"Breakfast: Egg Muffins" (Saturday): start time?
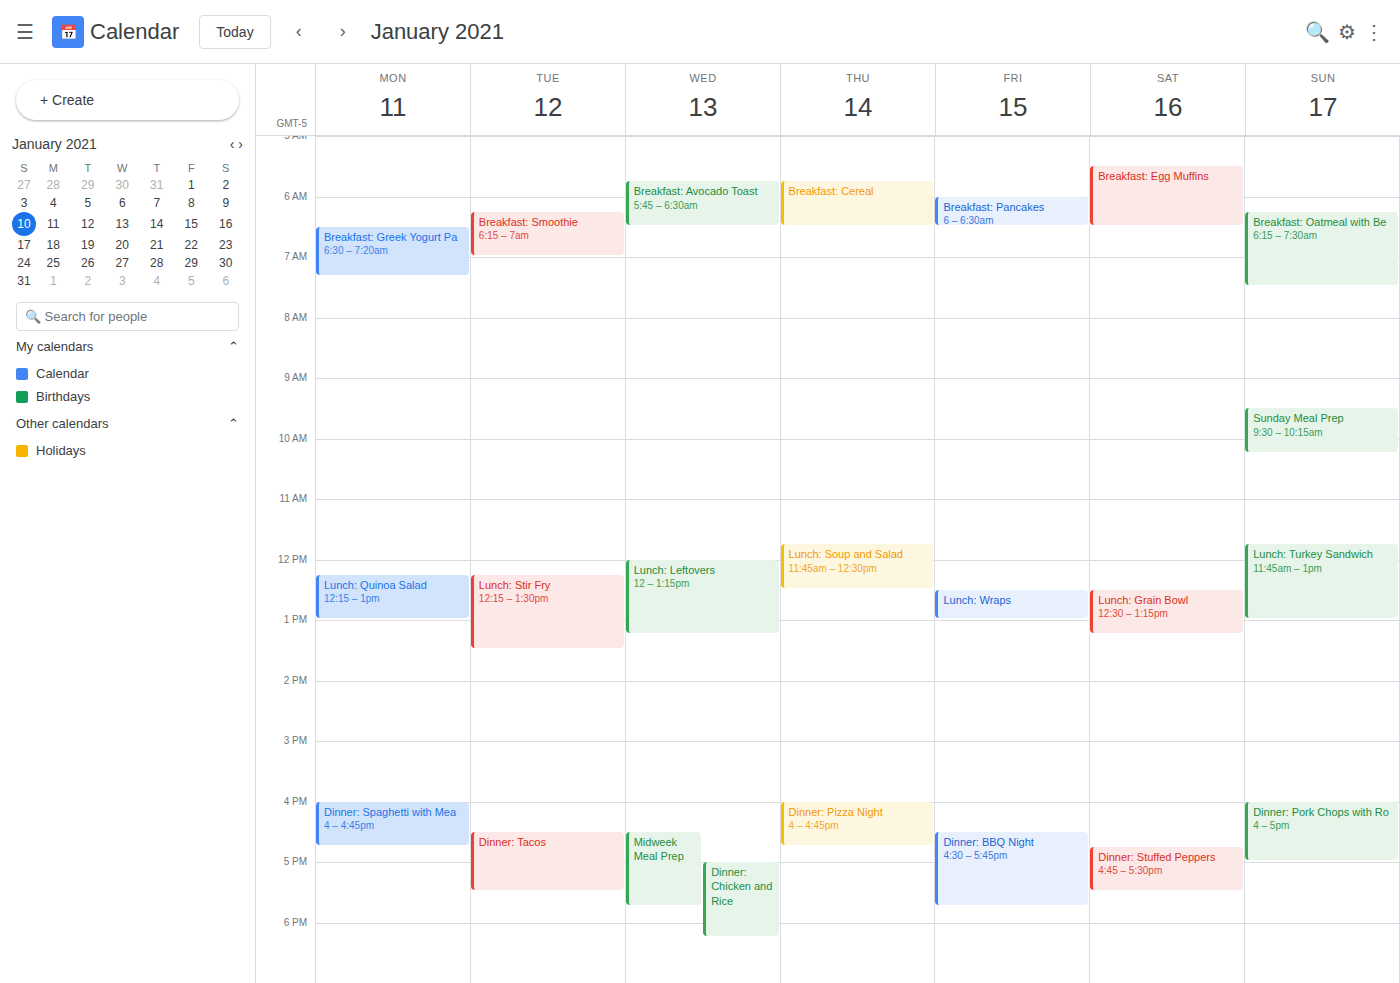
5:30 AM